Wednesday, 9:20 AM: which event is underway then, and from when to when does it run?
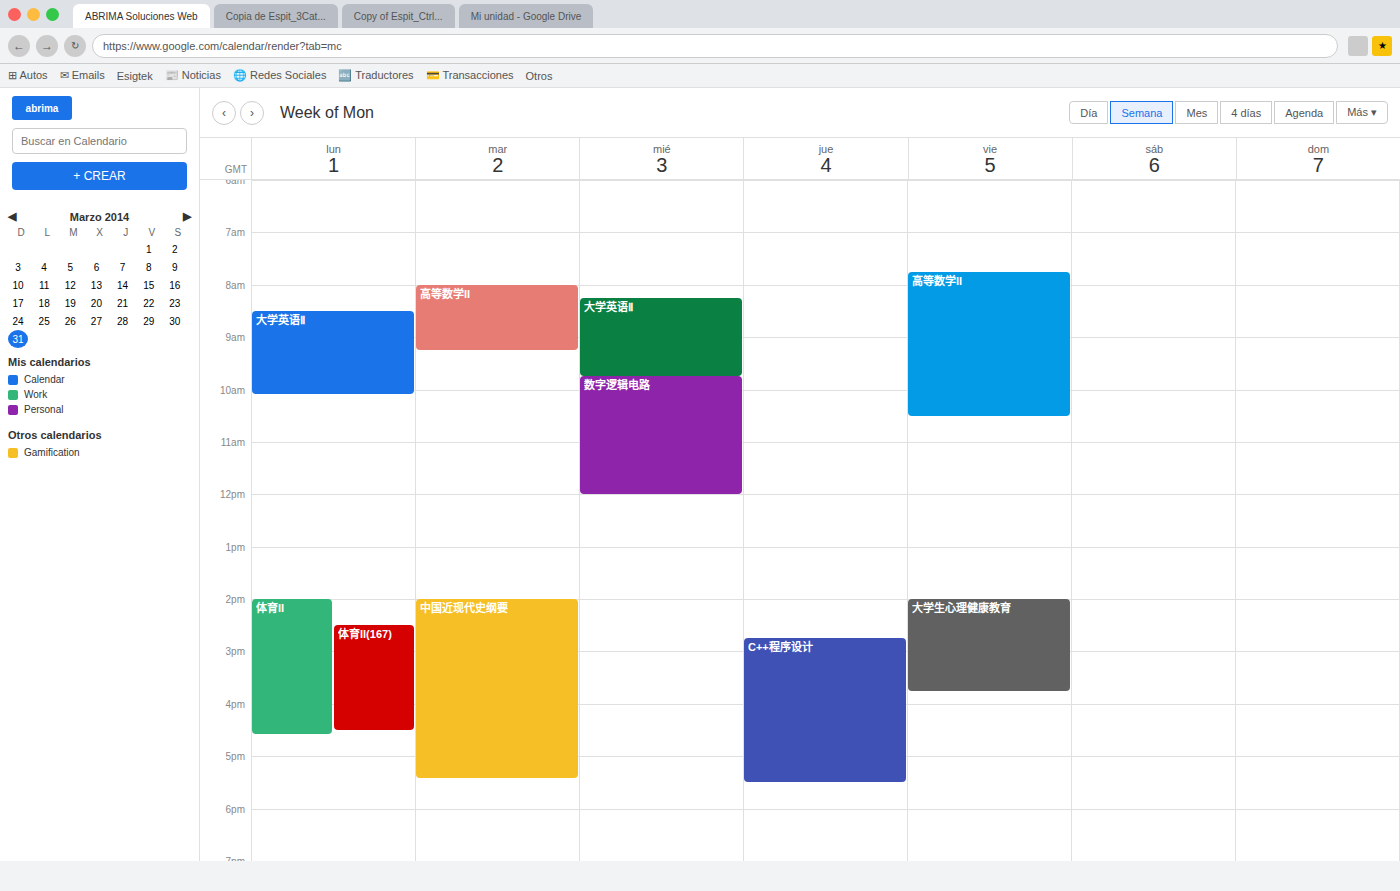
"大学英语Ⅱ", 8:15 AM to 9:45 AM